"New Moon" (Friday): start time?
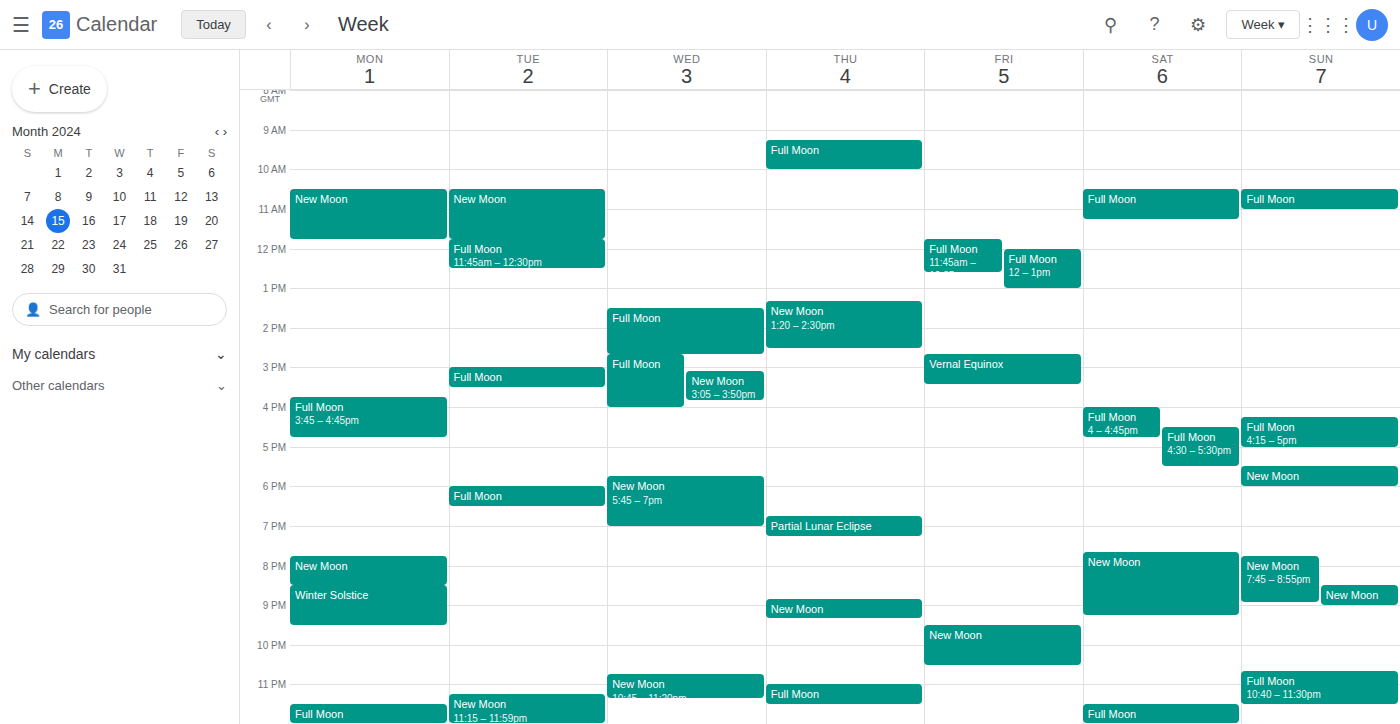
9:30 PM